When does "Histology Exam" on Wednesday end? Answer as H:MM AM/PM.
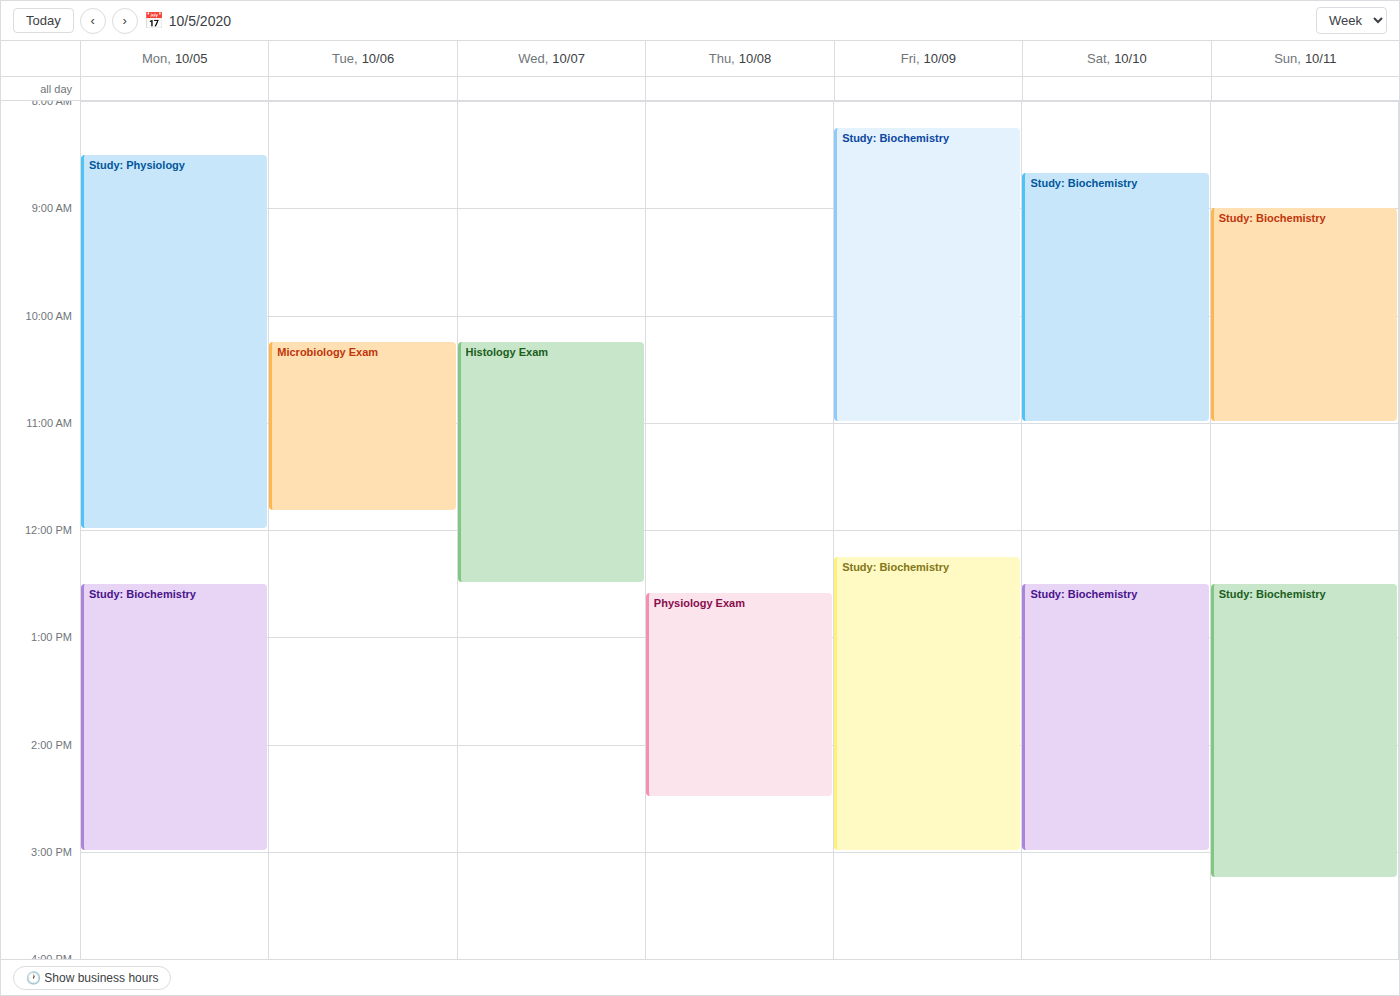
12:30 PM